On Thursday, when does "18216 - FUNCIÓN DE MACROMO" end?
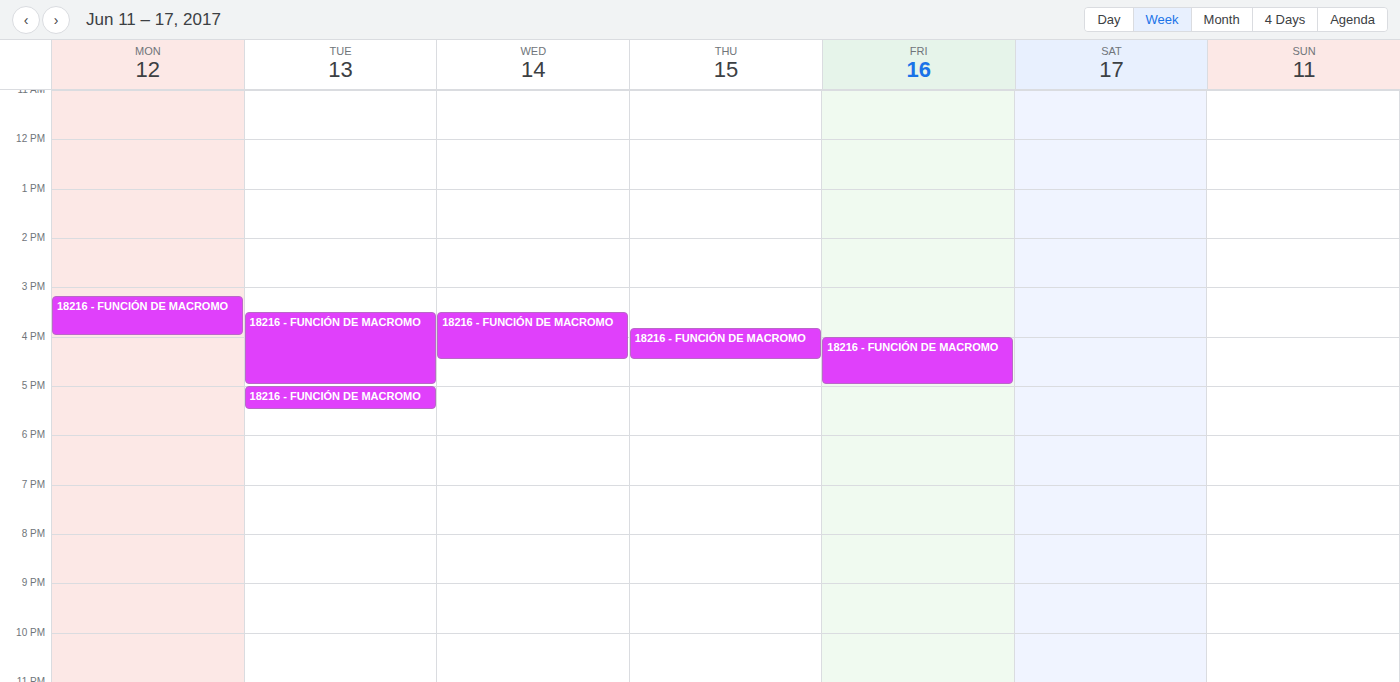
4:30 PM